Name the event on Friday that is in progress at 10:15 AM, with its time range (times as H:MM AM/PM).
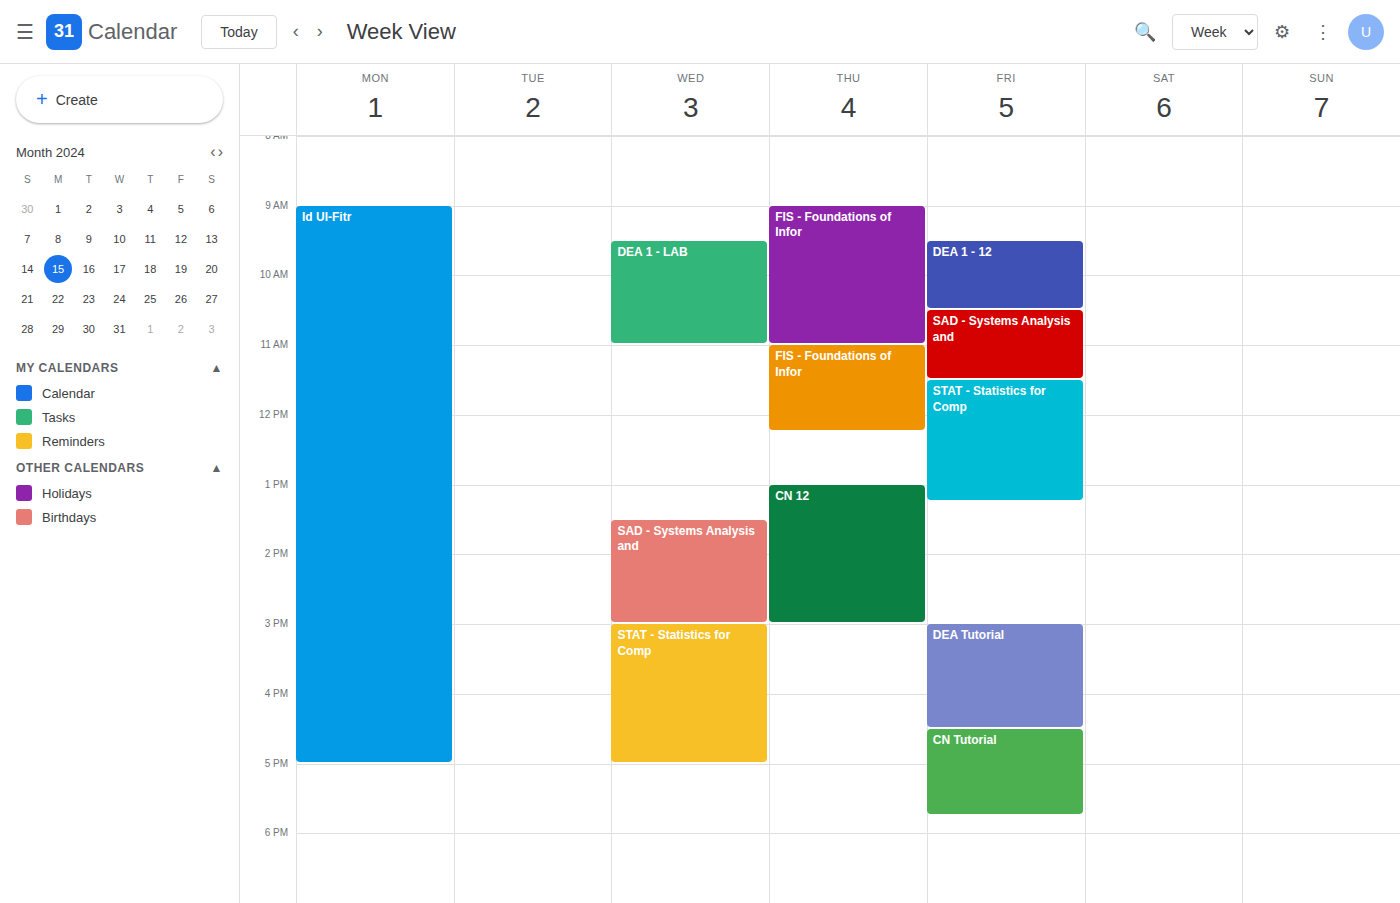
"DEA 1 - 12", 9:30 AM to 10:30 AM